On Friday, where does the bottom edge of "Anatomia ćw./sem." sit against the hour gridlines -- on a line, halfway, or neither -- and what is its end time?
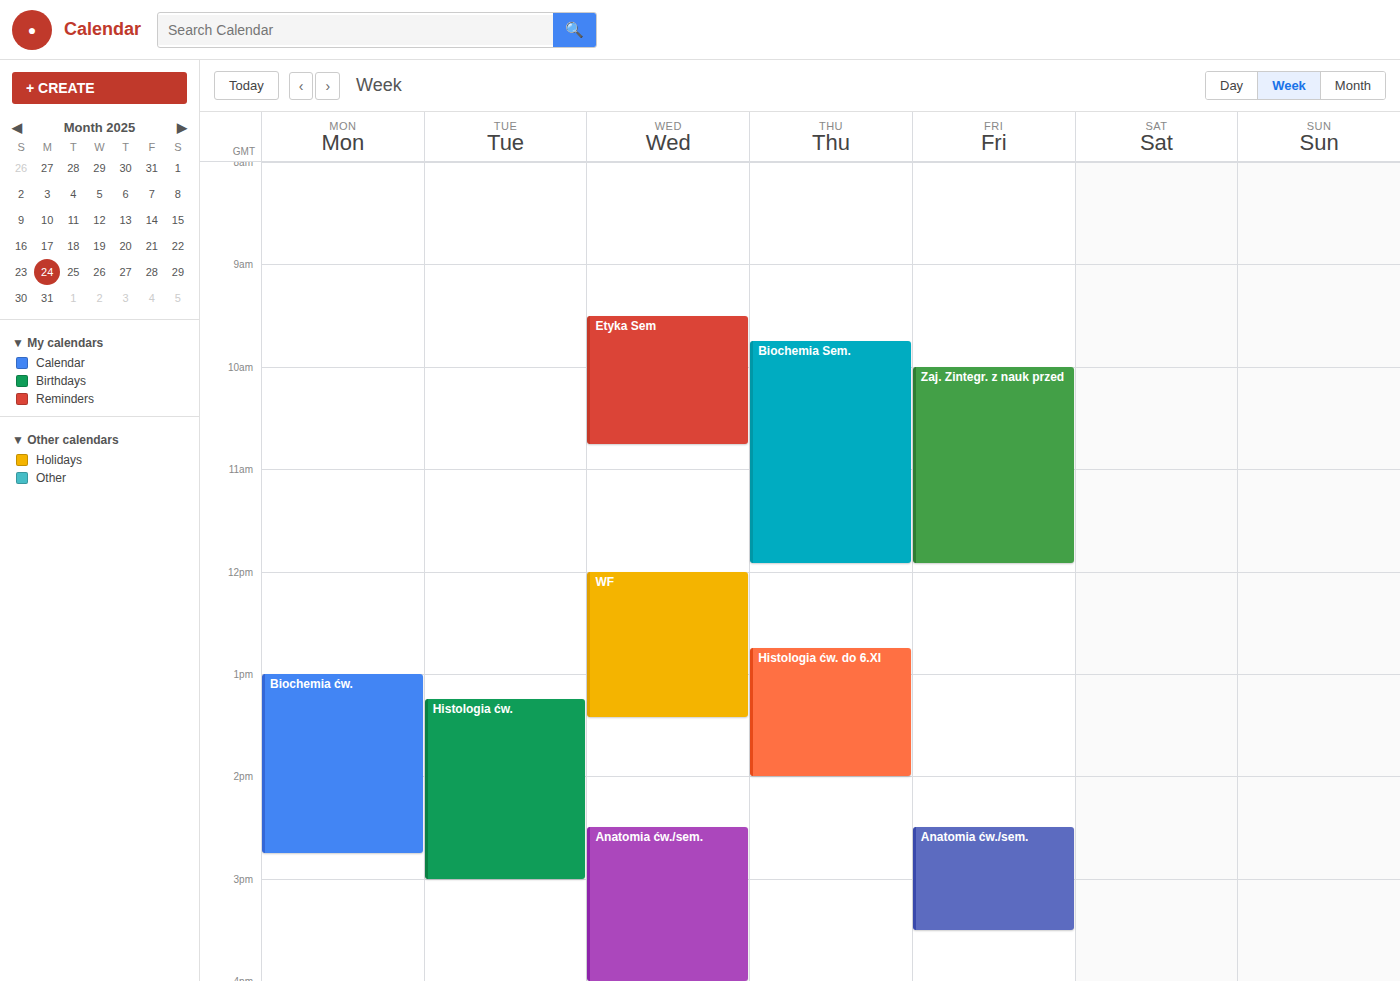
15:30 -- halfway between the 15:00 and 16:00 lines.